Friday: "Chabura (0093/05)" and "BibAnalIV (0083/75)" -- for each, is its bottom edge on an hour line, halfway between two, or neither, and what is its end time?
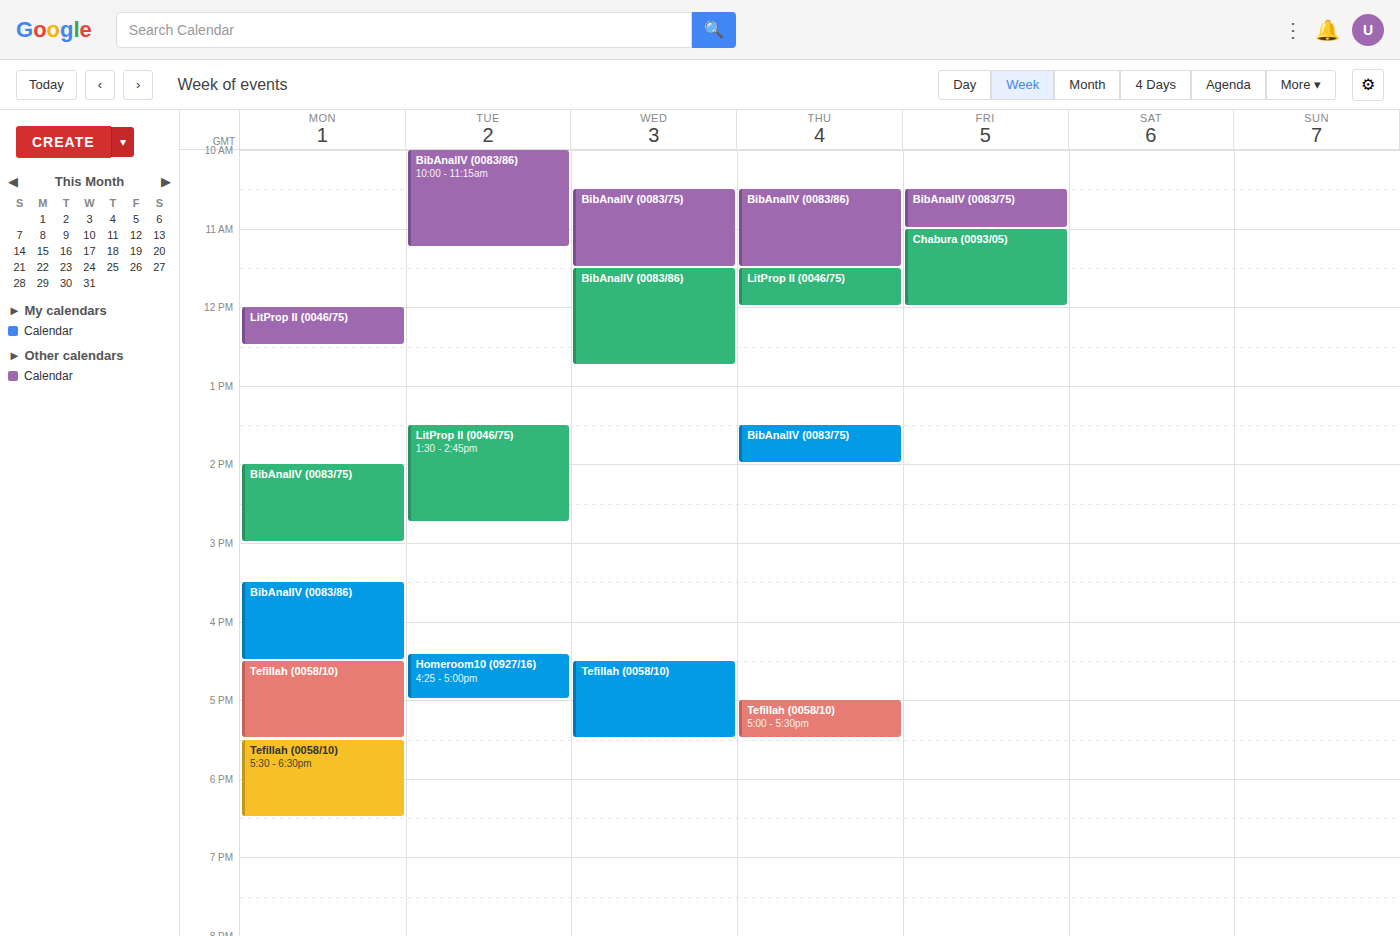
"Chabura (0093/05)": 12:00 PM, exactly on the 12 PM line. "BibAnalIV (0083/75)": 11:00 AM, exactly on the 11 AM line.